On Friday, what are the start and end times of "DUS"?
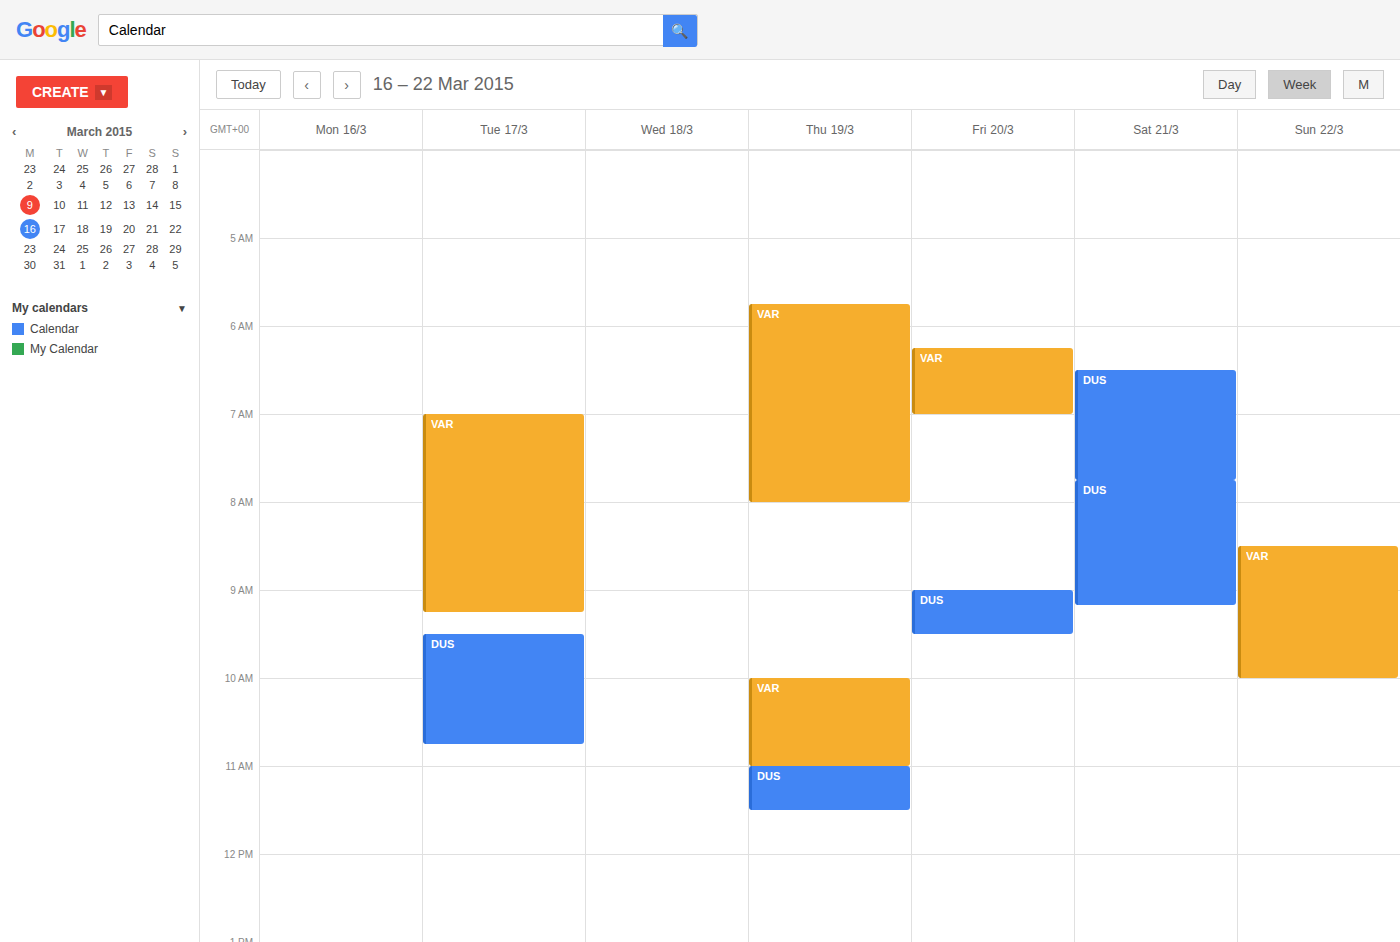
9:00 AM to 9:30 AM